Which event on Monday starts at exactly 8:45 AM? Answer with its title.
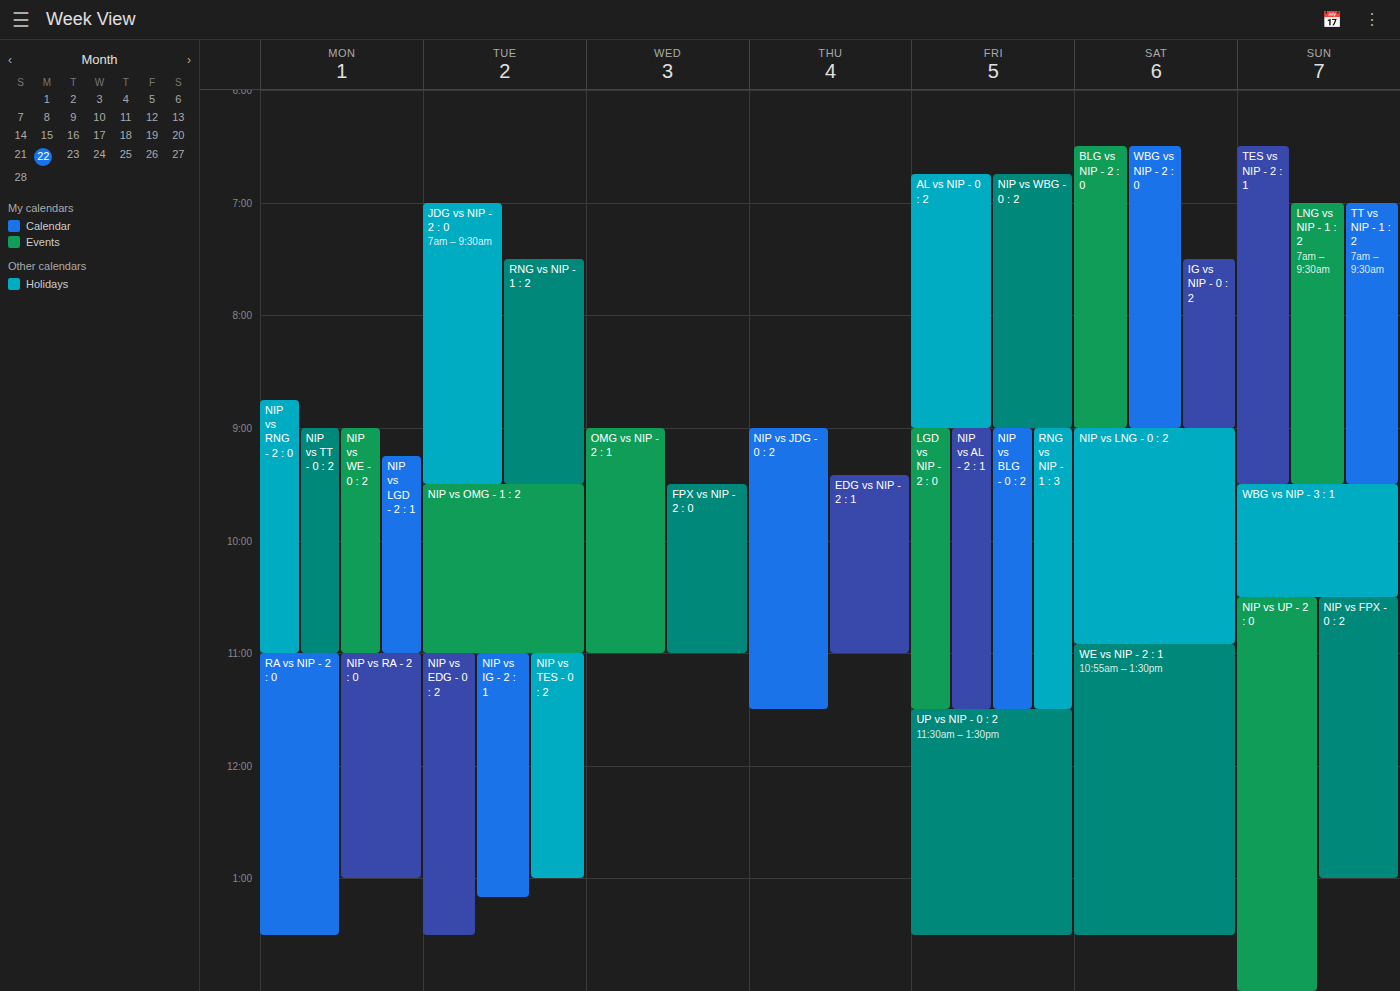
"NIP vs RNG - 2 : 0"